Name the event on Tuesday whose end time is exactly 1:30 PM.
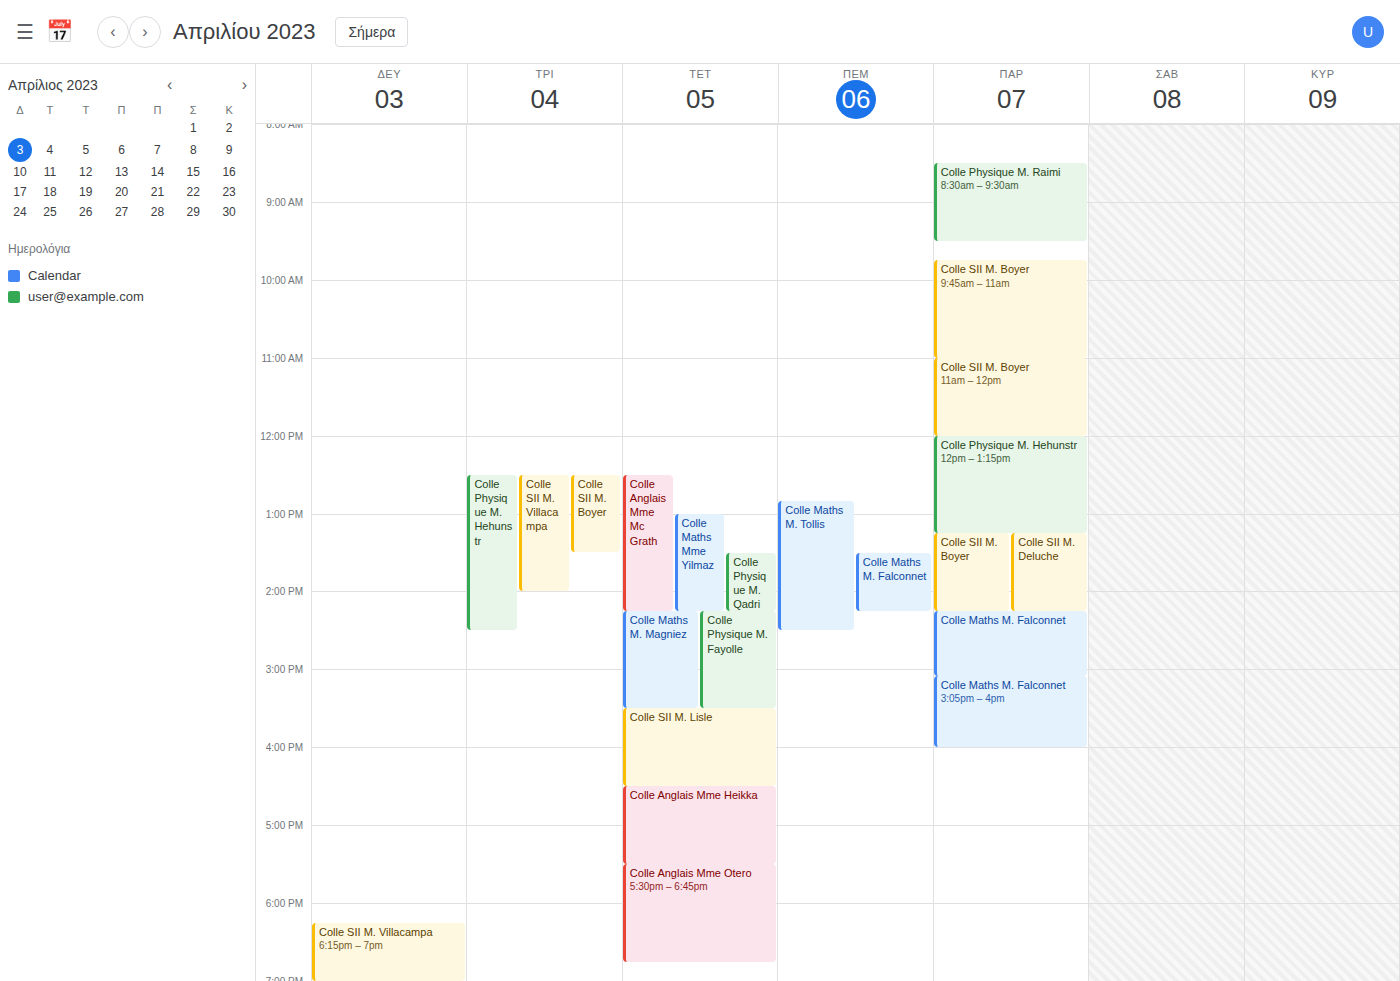
"Colle SII M. Boyer"